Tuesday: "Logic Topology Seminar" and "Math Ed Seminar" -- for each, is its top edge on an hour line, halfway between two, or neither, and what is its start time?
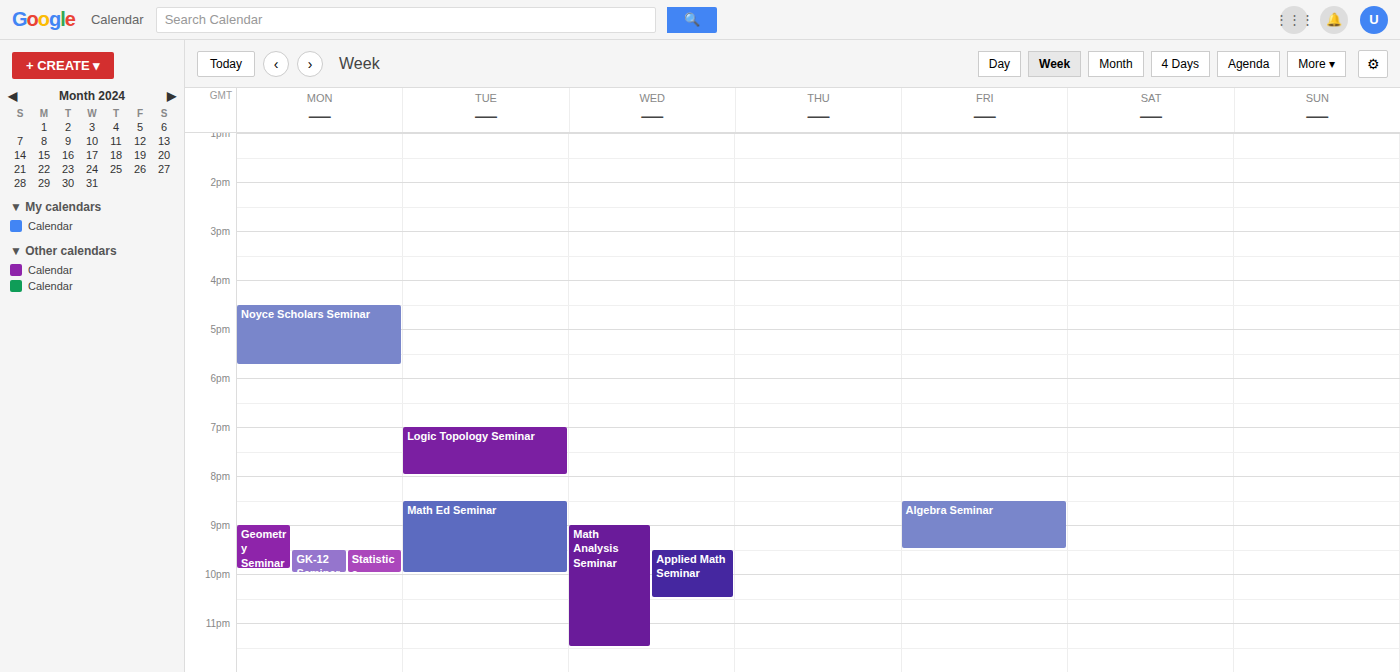
"Logic Topology Seminar": 7:00 PM, exactly on the 7 PM line. "Math Ed Seminar": 8:30 PM, halfway between the 8 PM and 9 PM lines.